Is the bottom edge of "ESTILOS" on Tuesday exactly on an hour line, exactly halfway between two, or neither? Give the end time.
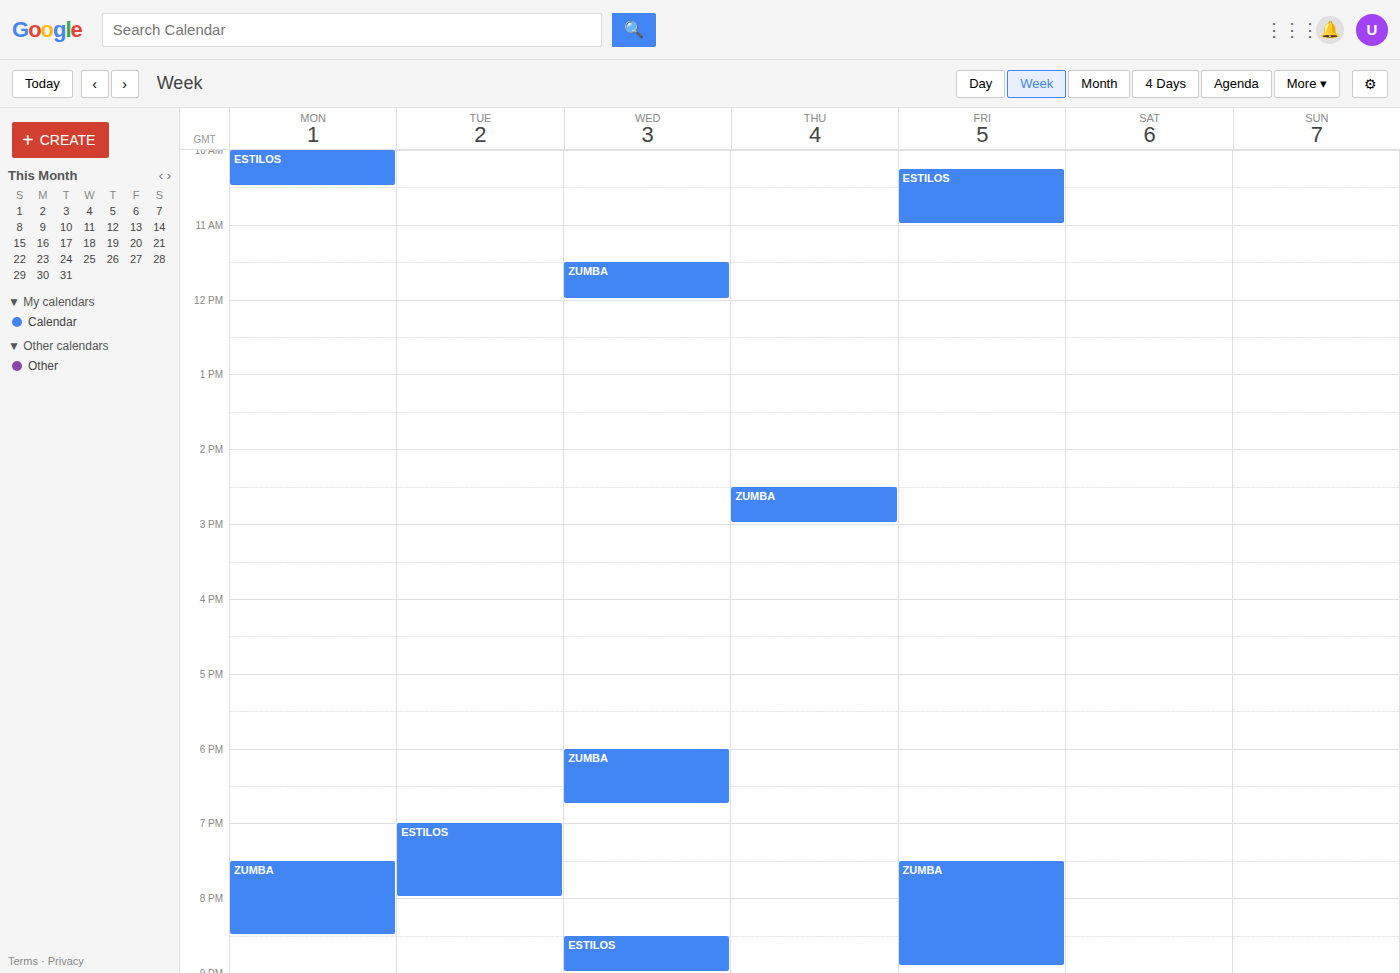
8:00 PM -- exactly on the 8 PM line.